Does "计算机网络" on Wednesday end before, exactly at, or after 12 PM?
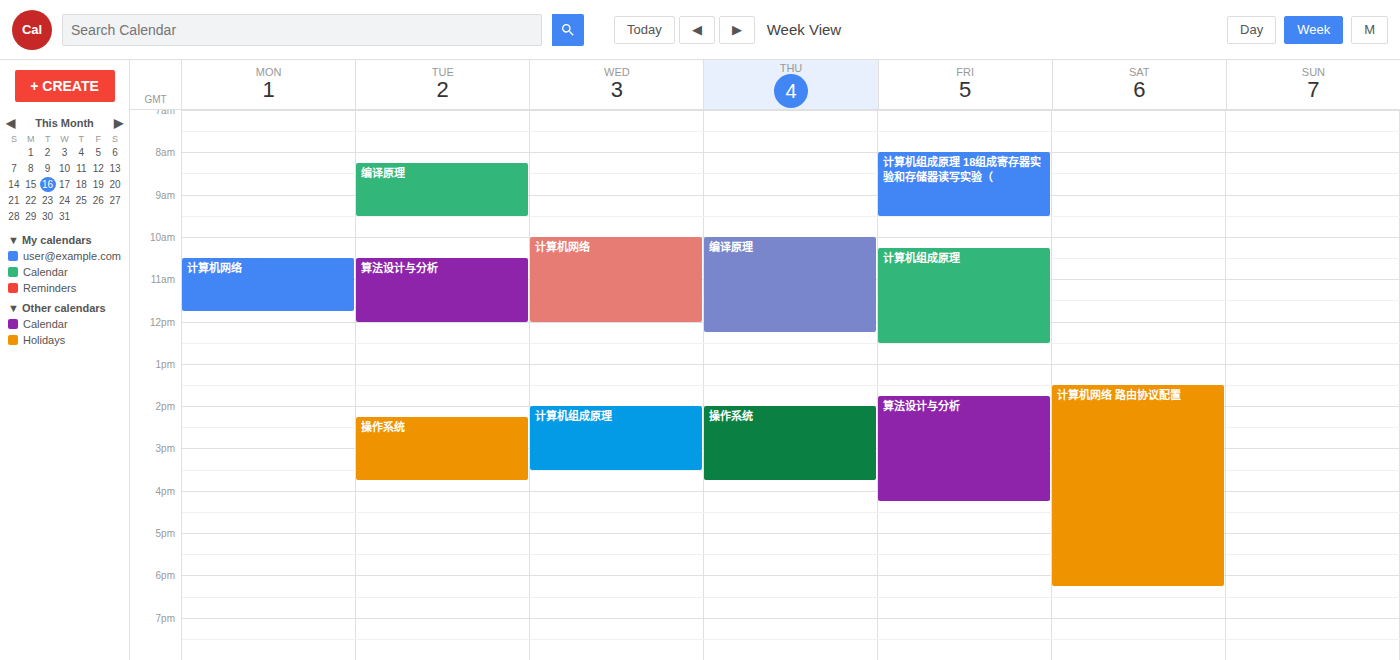
12:00 PM -- exactly at 12 PM, on the 12 PM line.